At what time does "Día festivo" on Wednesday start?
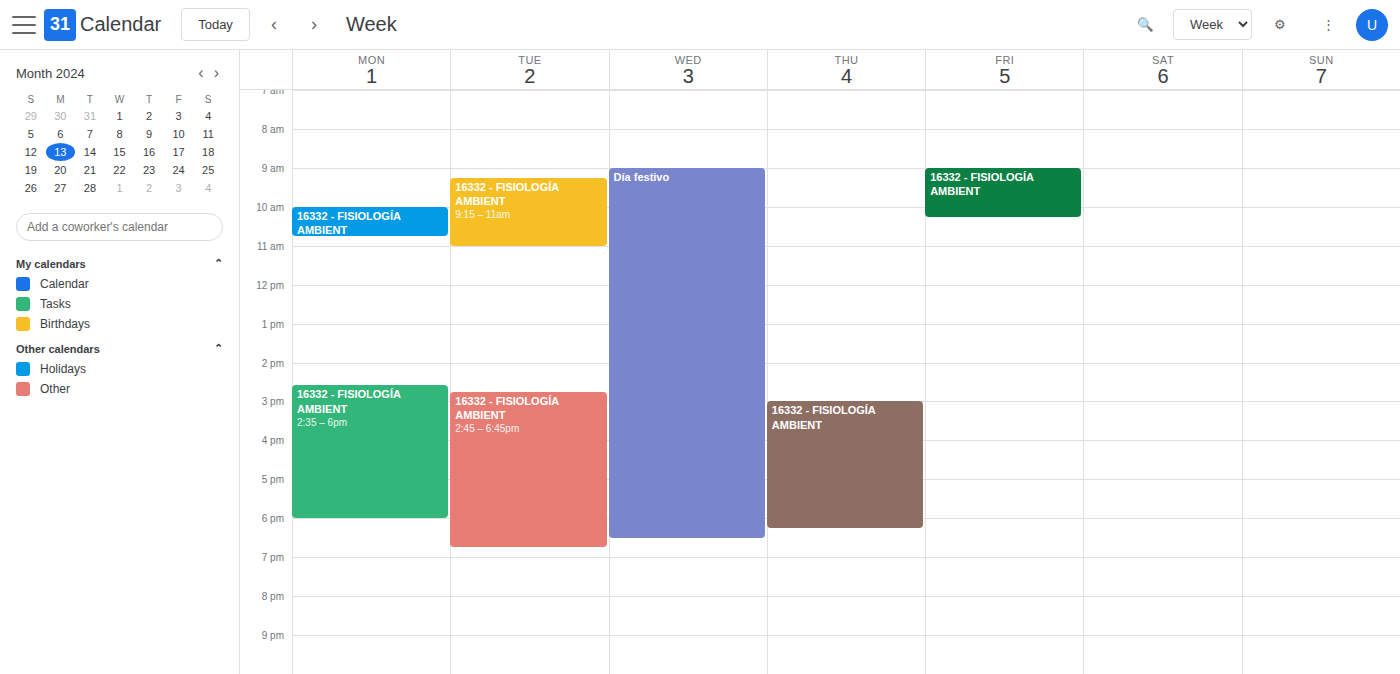
9:00 AM